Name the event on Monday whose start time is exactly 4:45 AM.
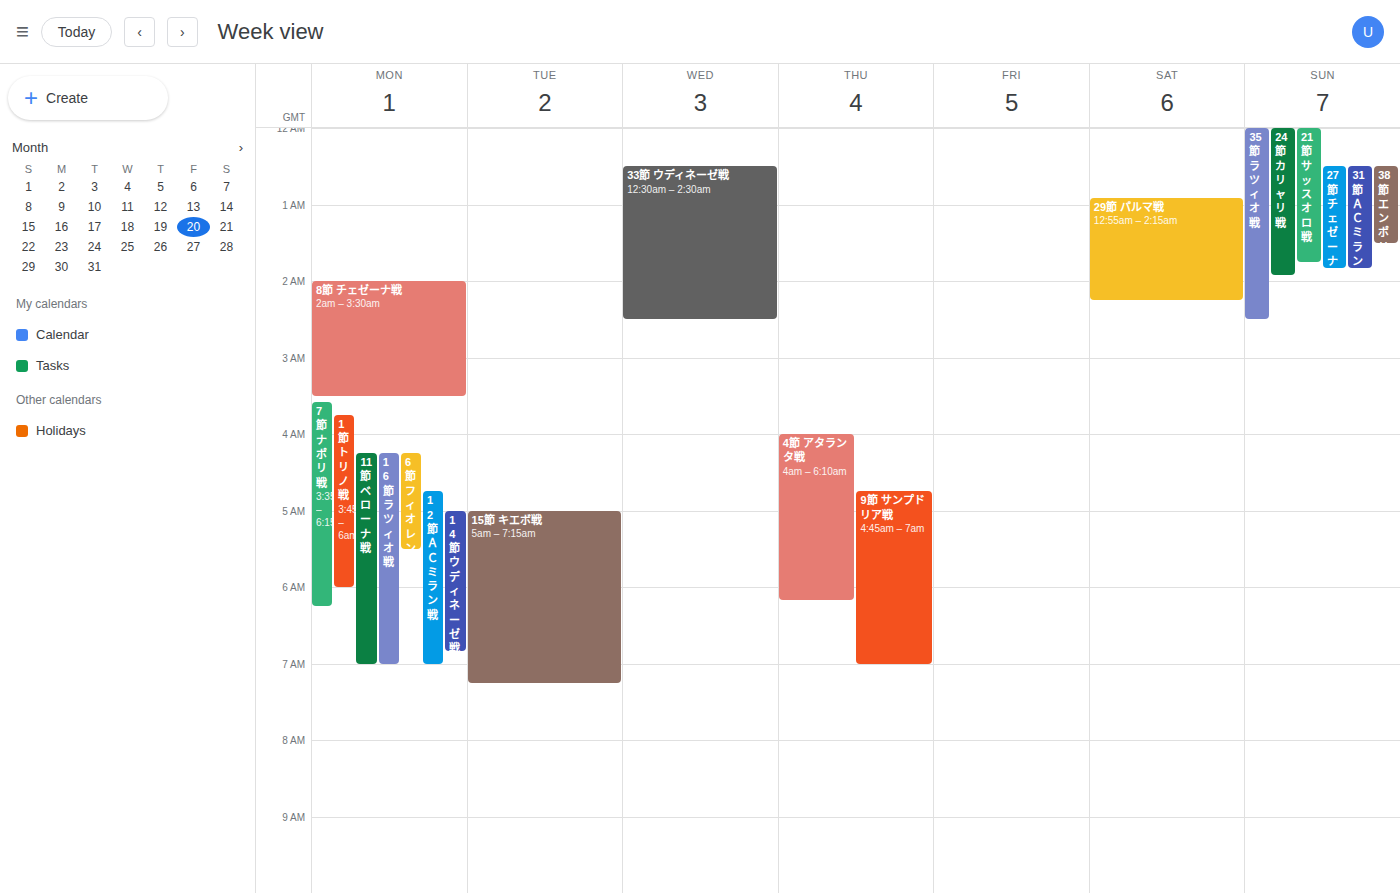
"12節 ＡＣミラン戦"